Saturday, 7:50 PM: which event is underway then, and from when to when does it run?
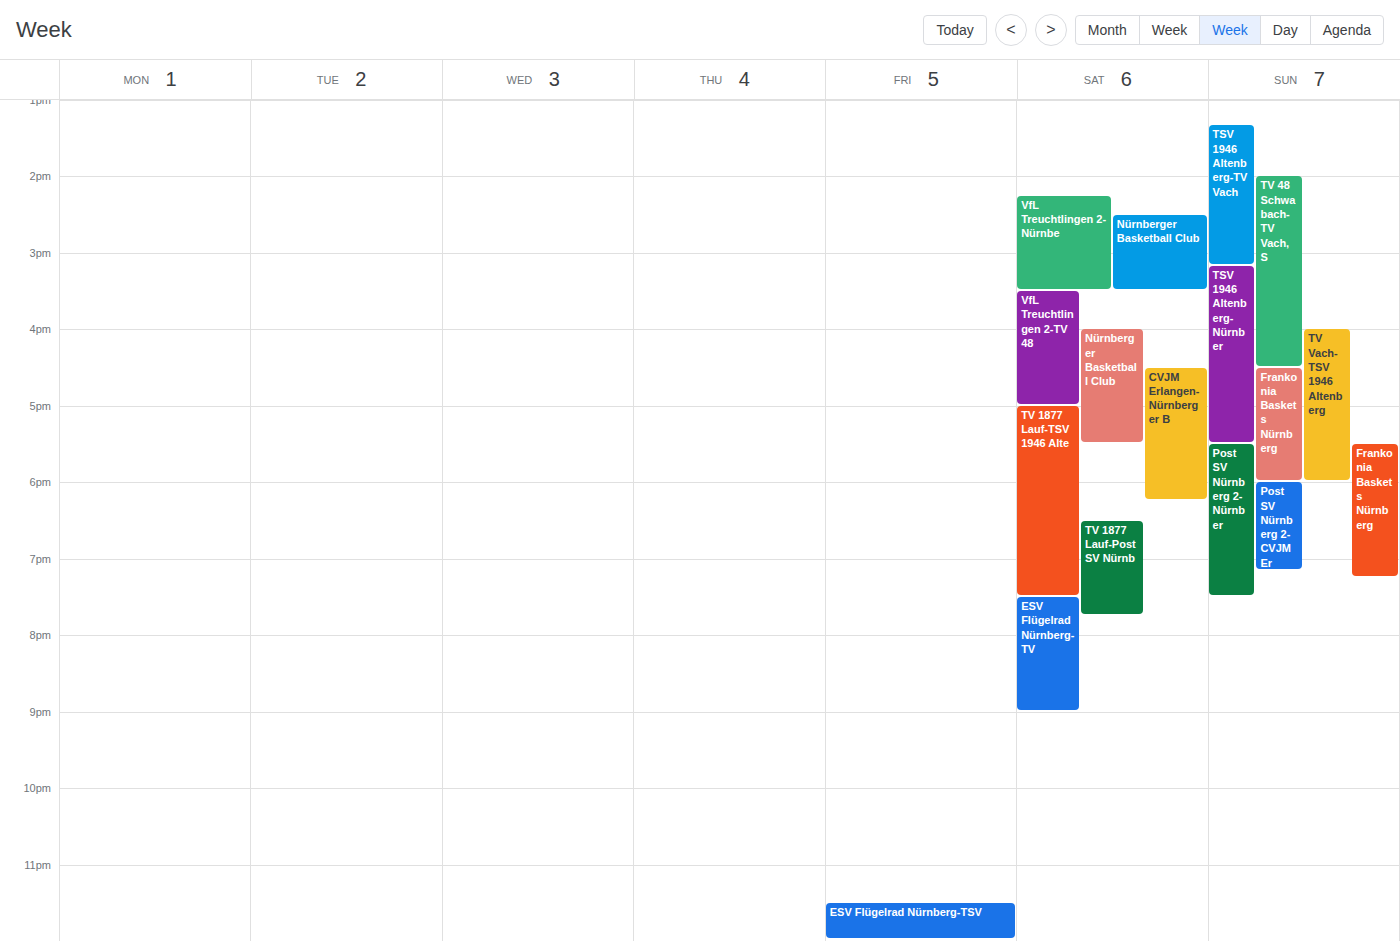
"ESV Flügelrad Nürnberg-TV", 7:30 PM to 9:00 PM